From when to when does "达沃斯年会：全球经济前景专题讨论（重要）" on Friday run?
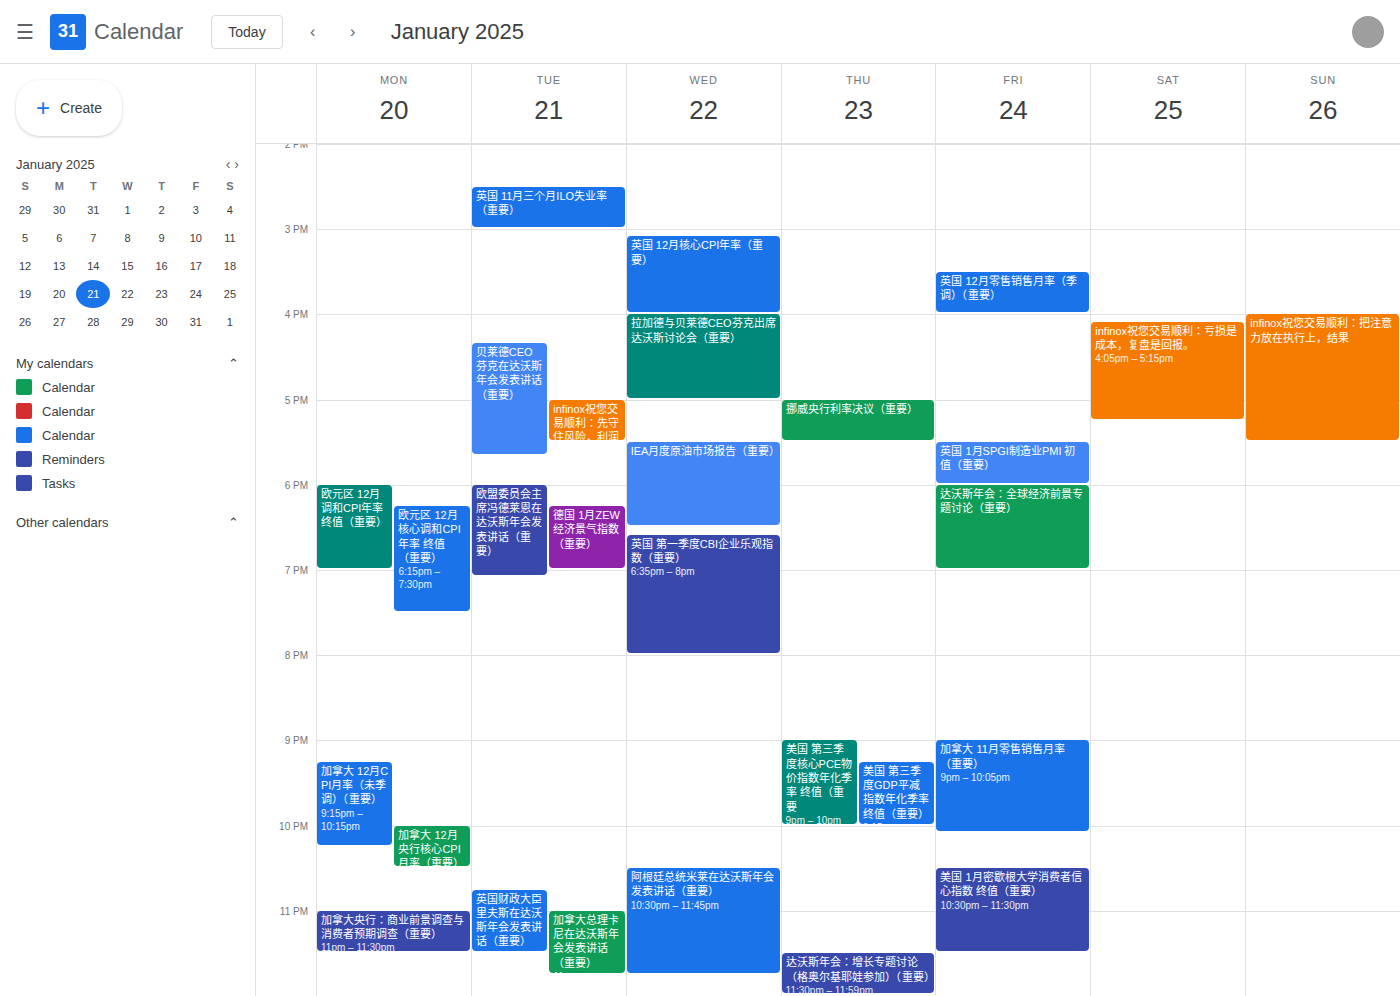
6:00 PM to 7:00 PM